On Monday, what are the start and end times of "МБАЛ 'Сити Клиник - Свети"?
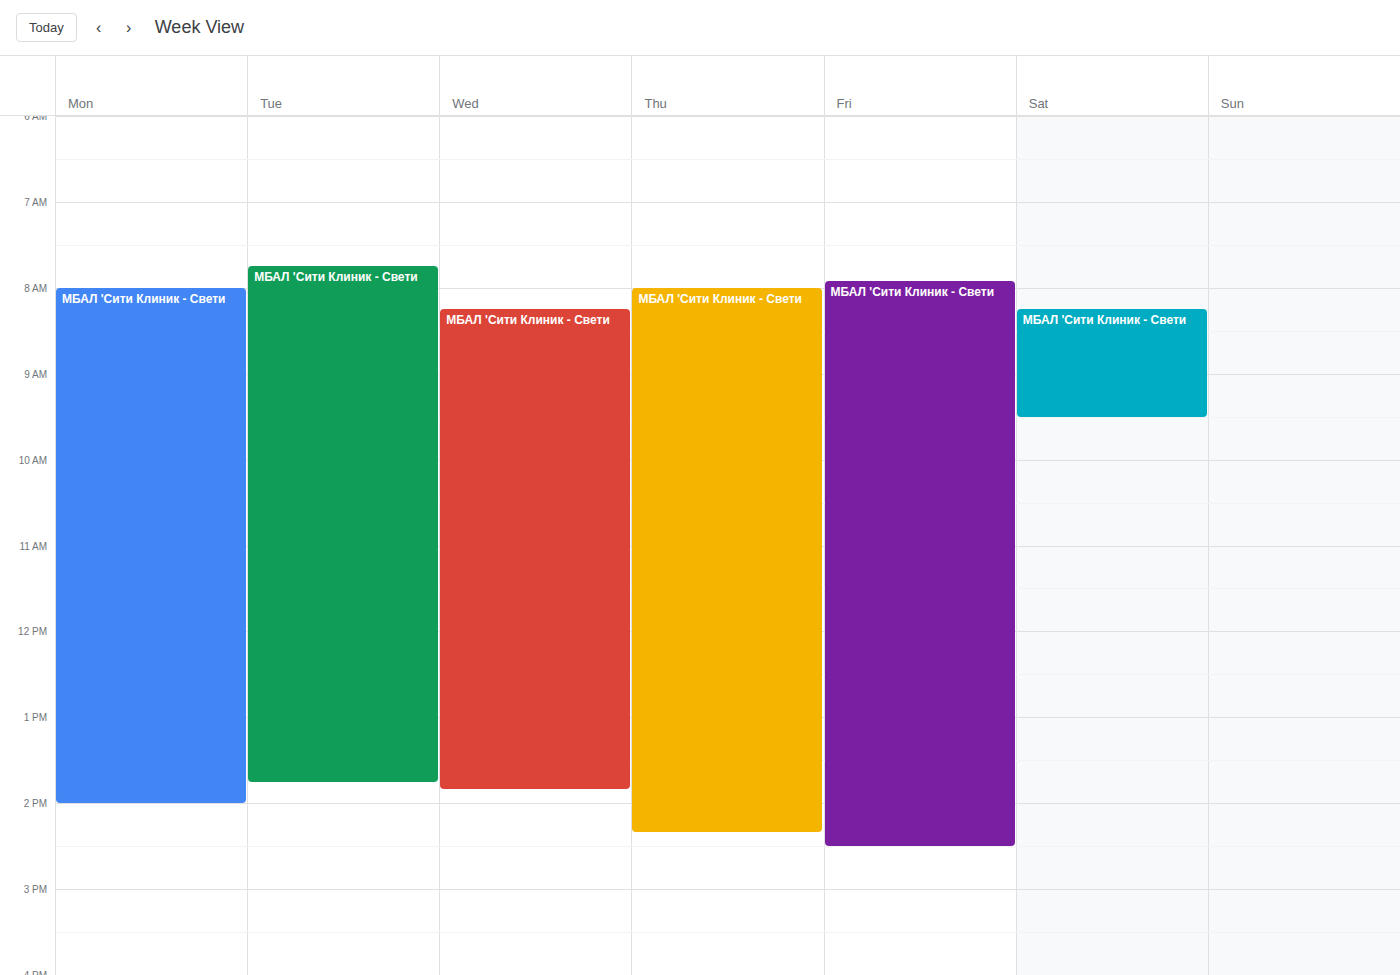
8:00 AM to 2:00 PM